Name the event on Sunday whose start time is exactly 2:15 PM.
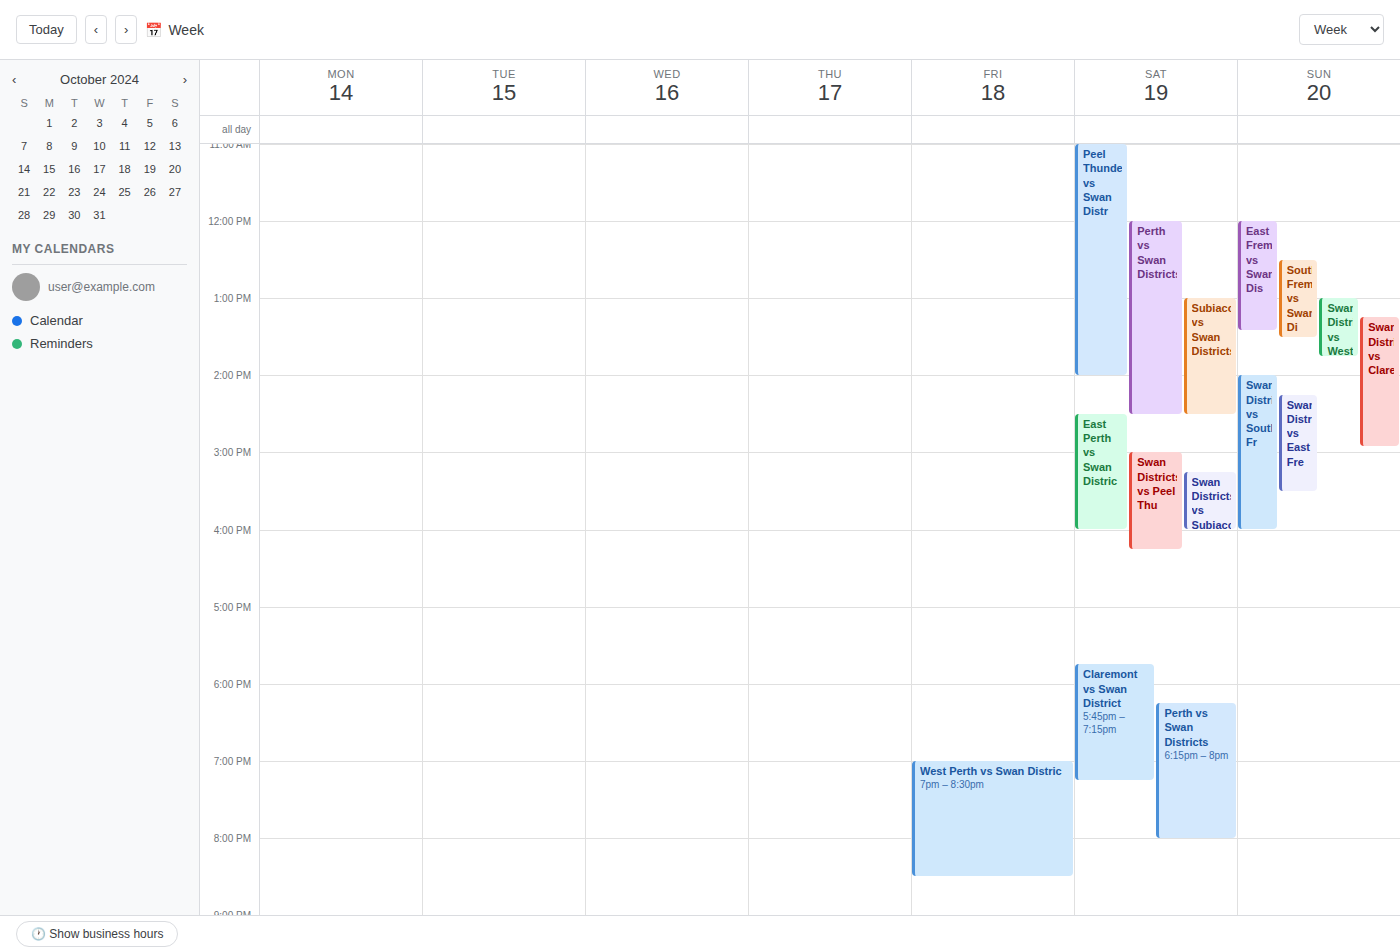
"Swan Districts vs East Fre"